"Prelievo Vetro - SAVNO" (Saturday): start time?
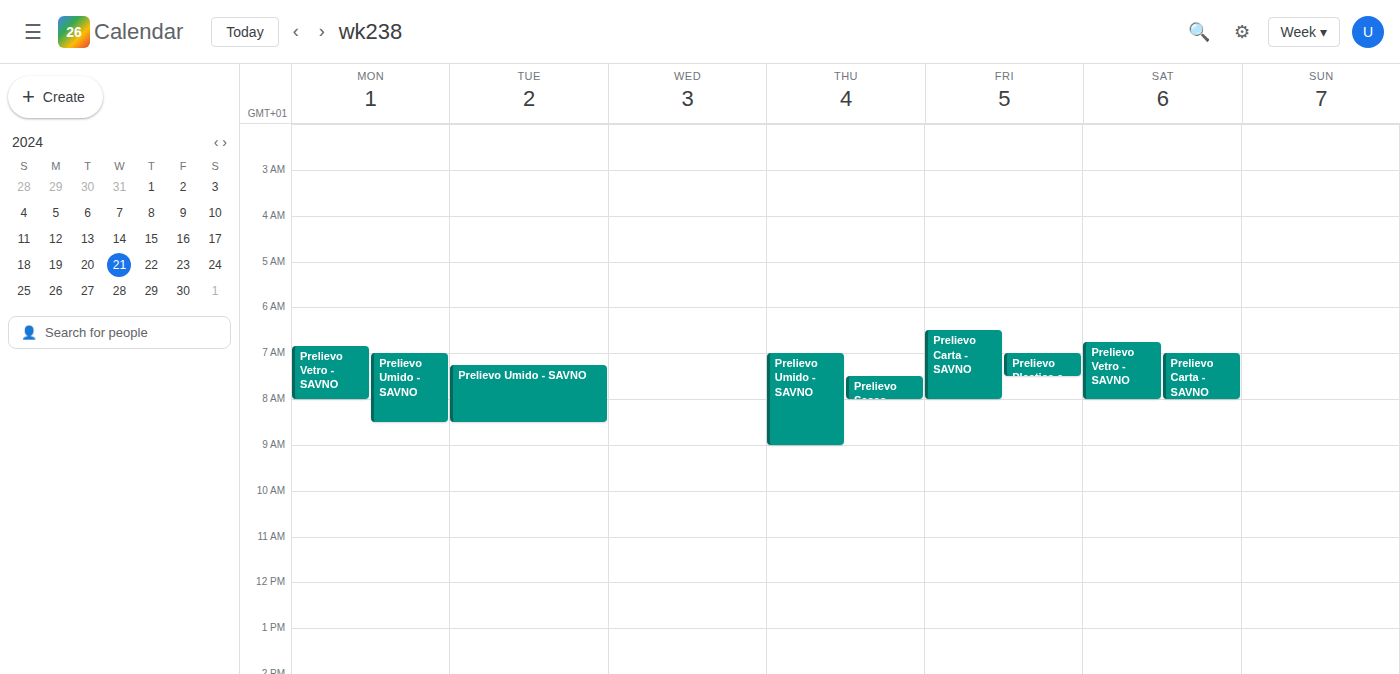
6:45 AM